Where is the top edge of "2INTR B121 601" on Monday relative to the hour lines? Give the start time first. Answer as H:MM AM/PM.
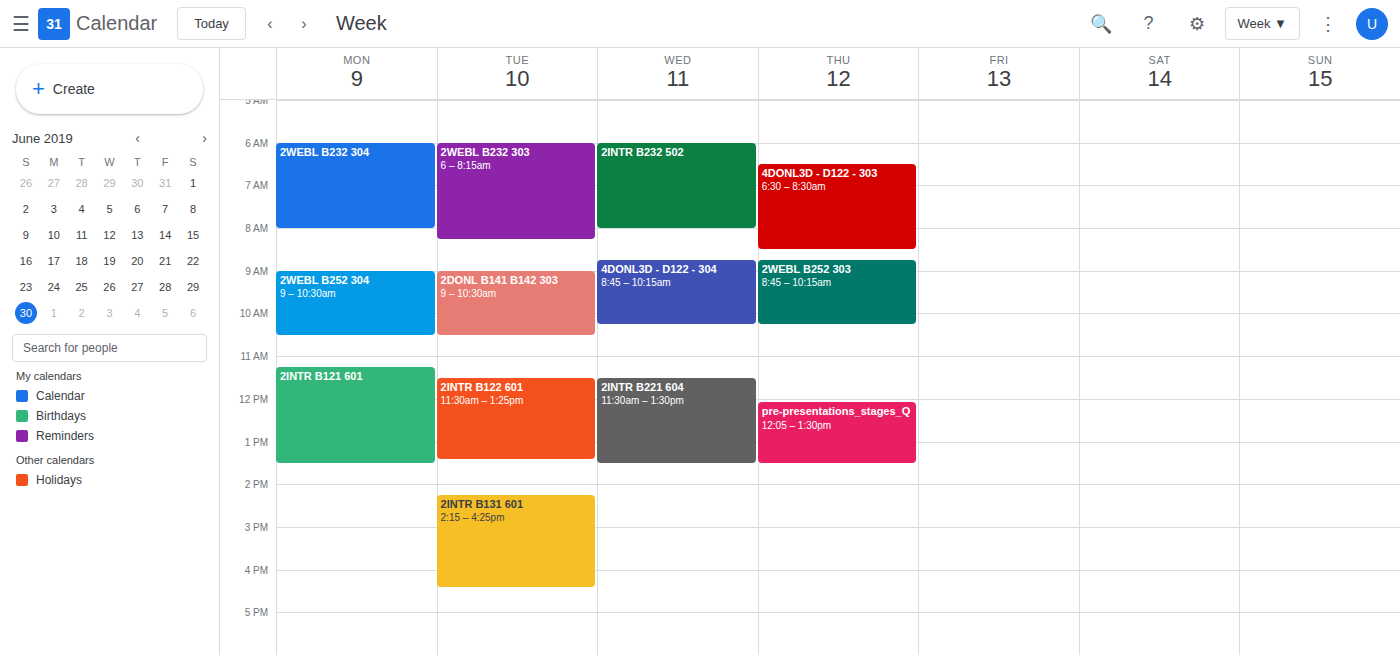
11:15 AM -- neither: a quarter of the way from the 11 AM line to the 12 PM line.